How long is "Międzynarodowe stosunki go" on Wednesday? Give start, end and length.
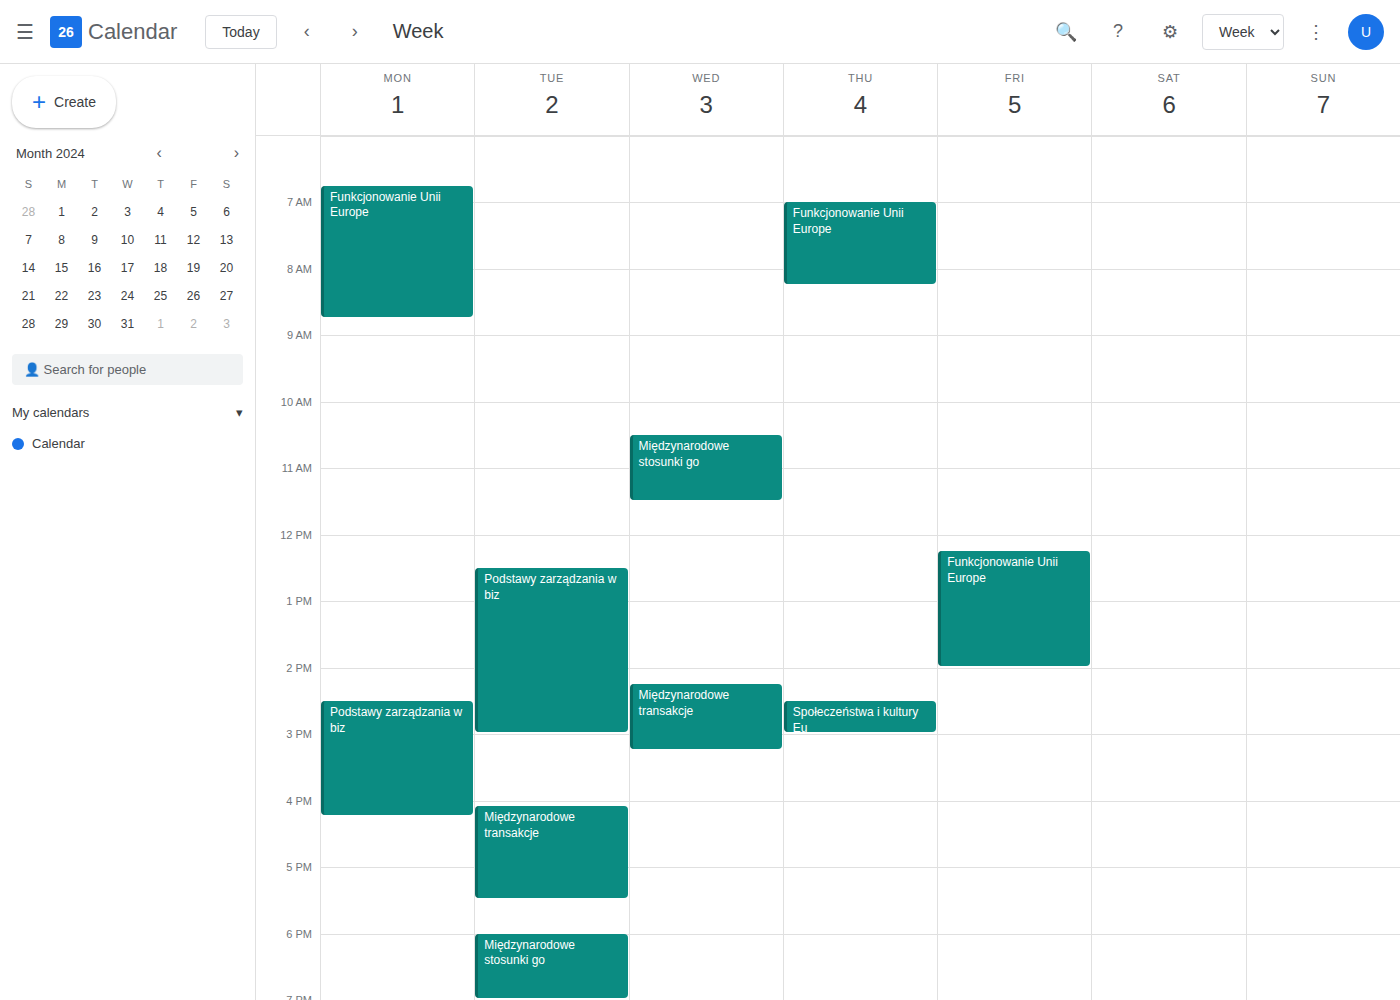
10:30 AM to 11:30 AM, 1 hour